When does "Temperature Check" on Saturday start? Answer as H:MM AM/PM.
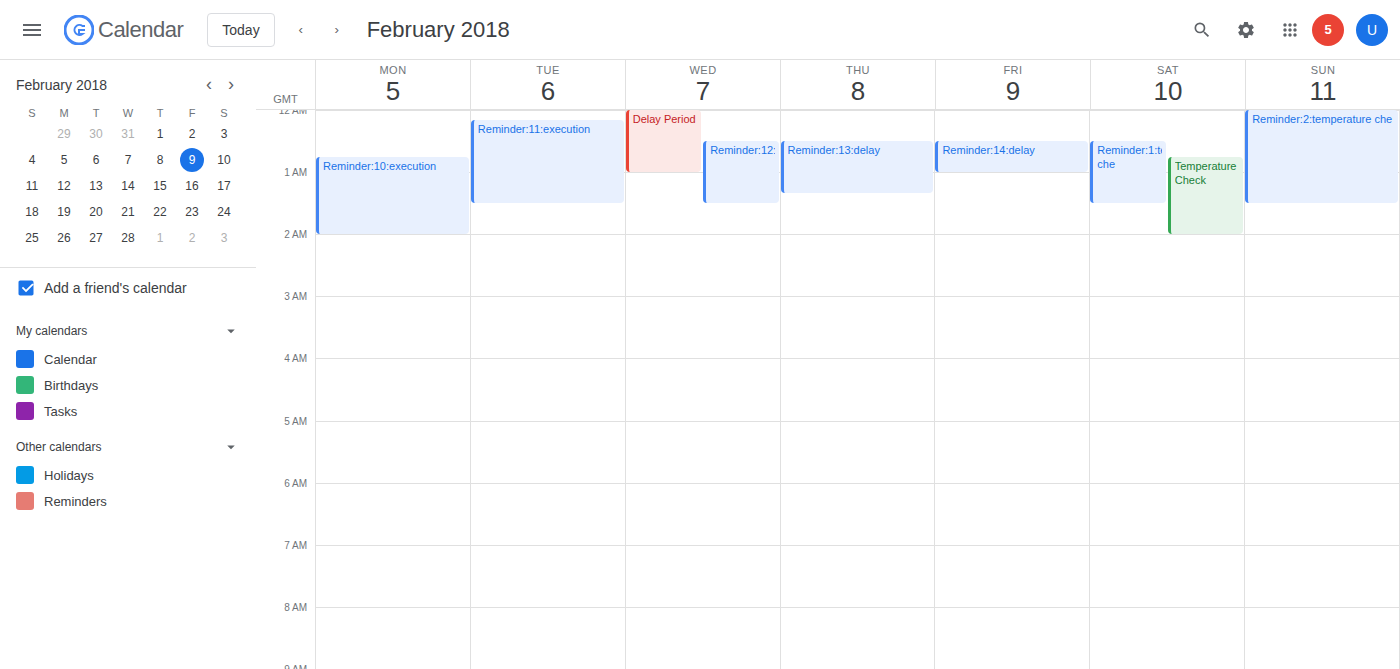
12:45 AM